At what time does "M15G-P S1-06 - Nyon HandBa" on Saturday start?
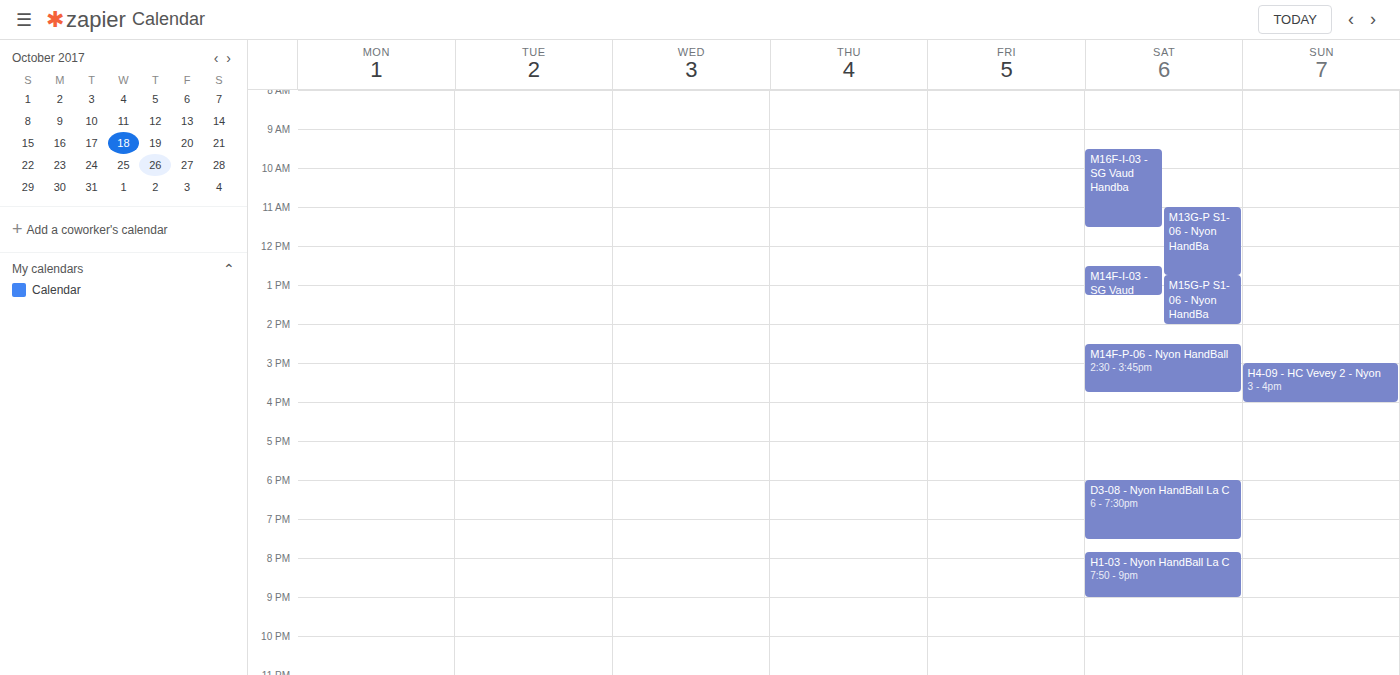
12:45 PM